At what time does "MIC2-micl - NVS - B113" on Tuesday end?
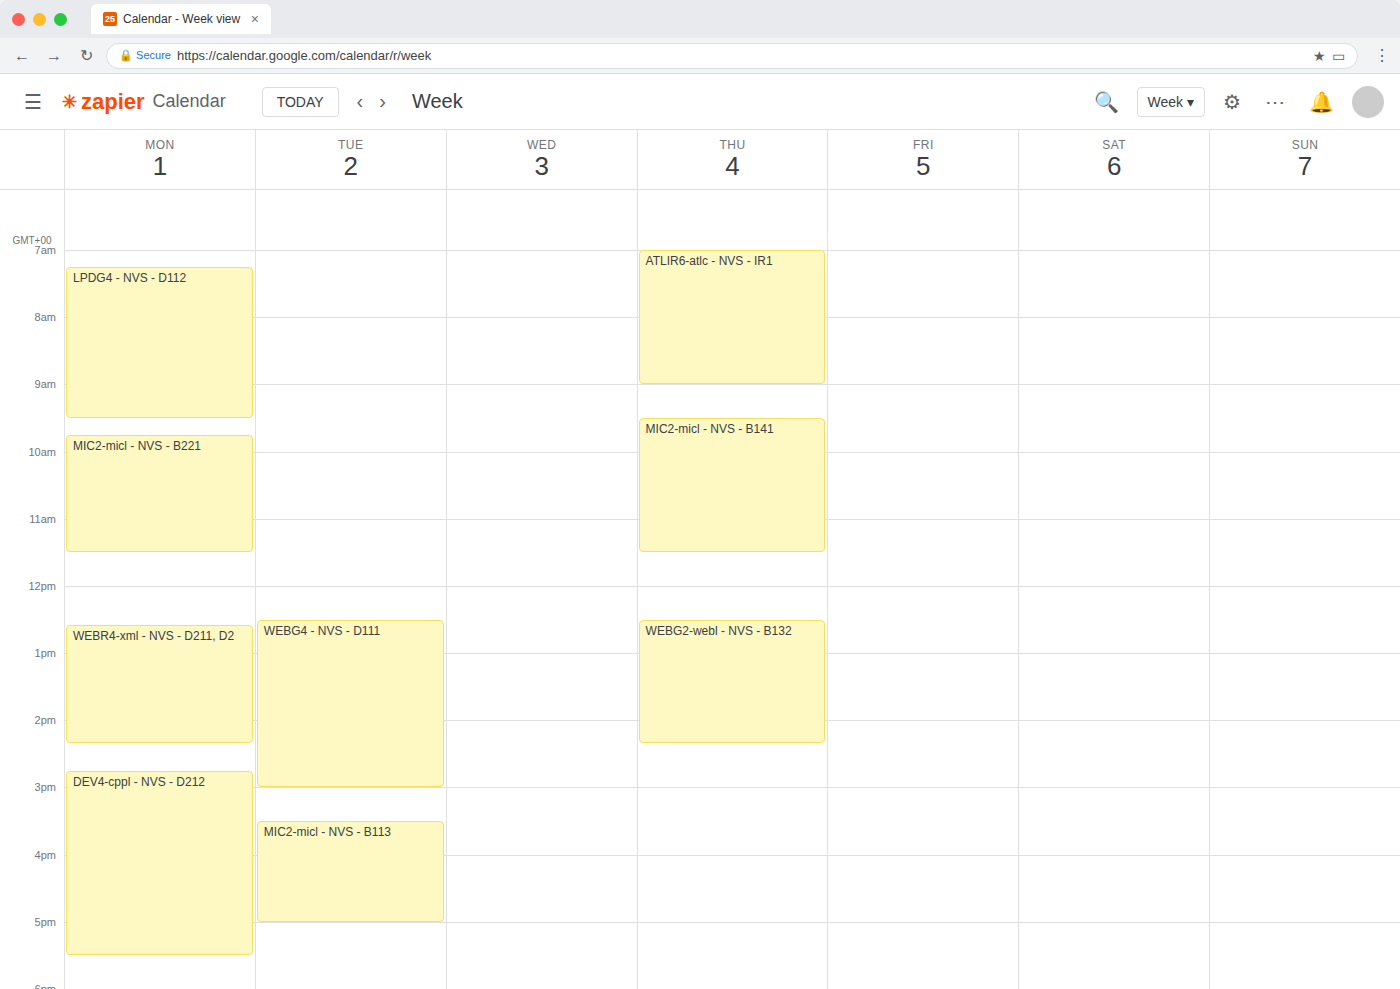
5:00 PM